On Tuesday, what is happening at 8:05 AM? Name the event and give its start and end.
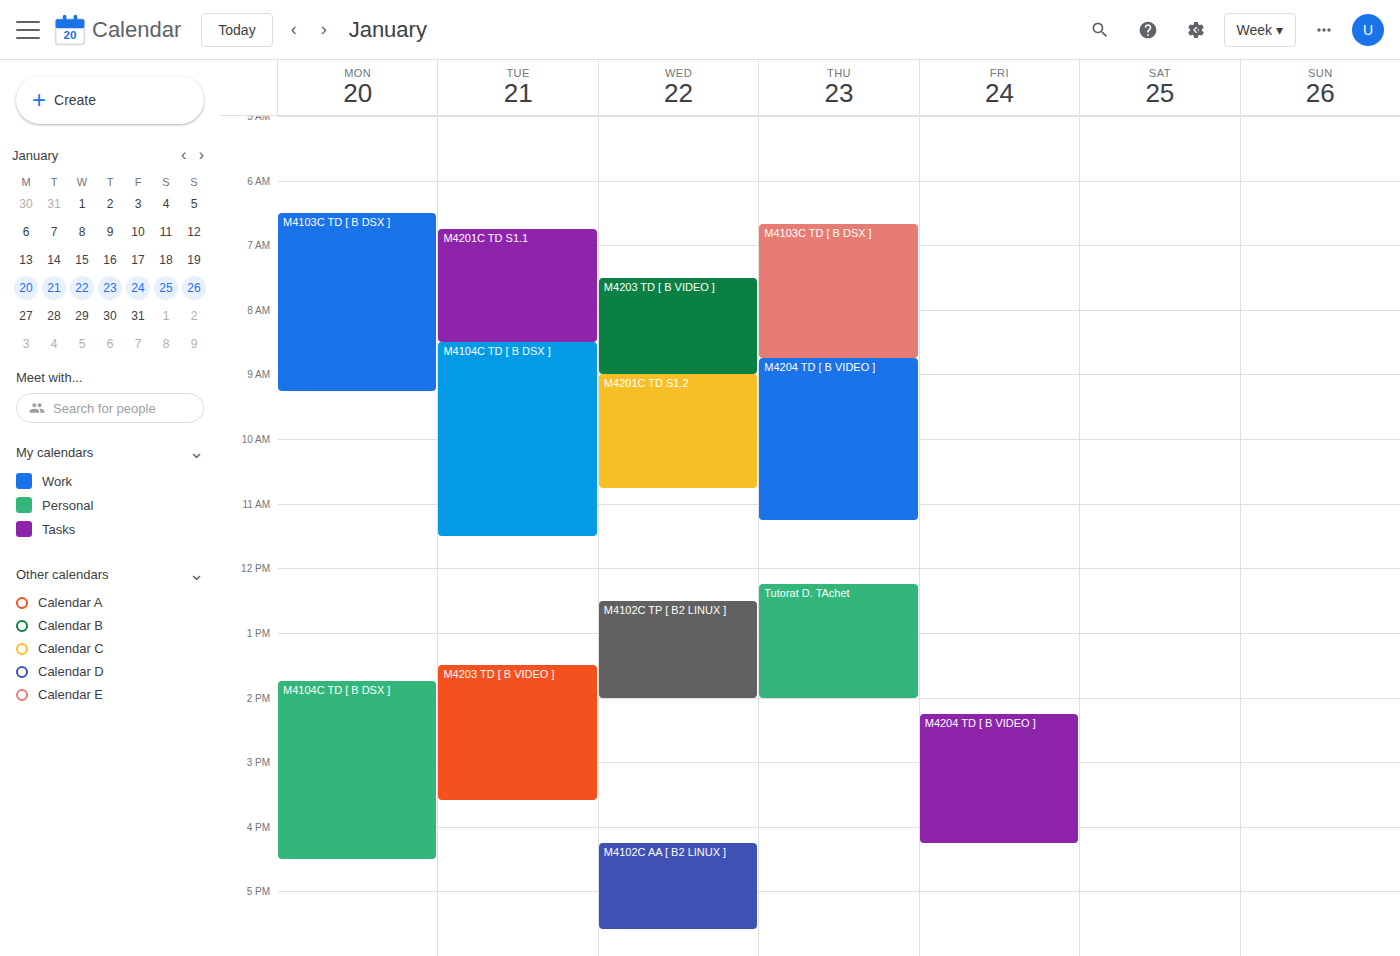
"M4201C TD S1.1", 6:45 AM to 8:30 AM